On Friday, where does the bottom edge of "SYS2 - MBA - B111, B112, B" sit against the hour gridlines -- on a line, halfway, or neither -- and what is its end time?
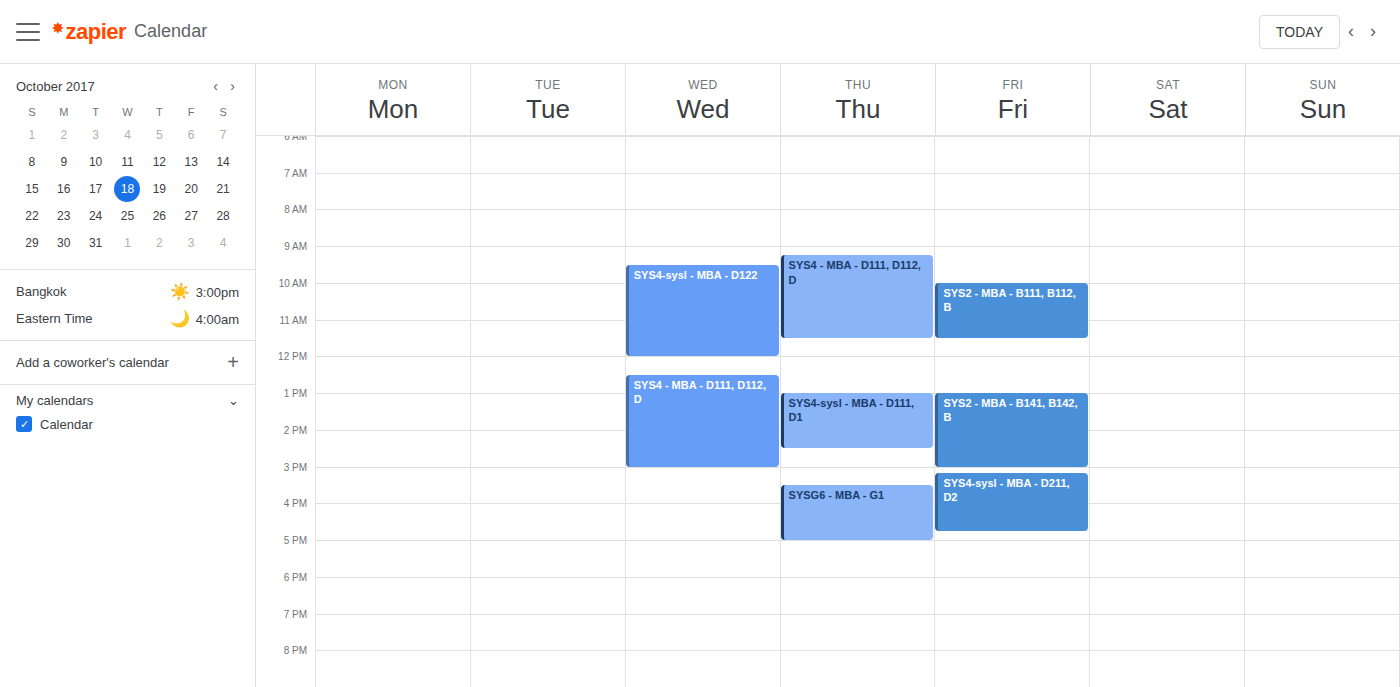
11:30 AM -- halfway between the 11 AM and 12 PM lines.